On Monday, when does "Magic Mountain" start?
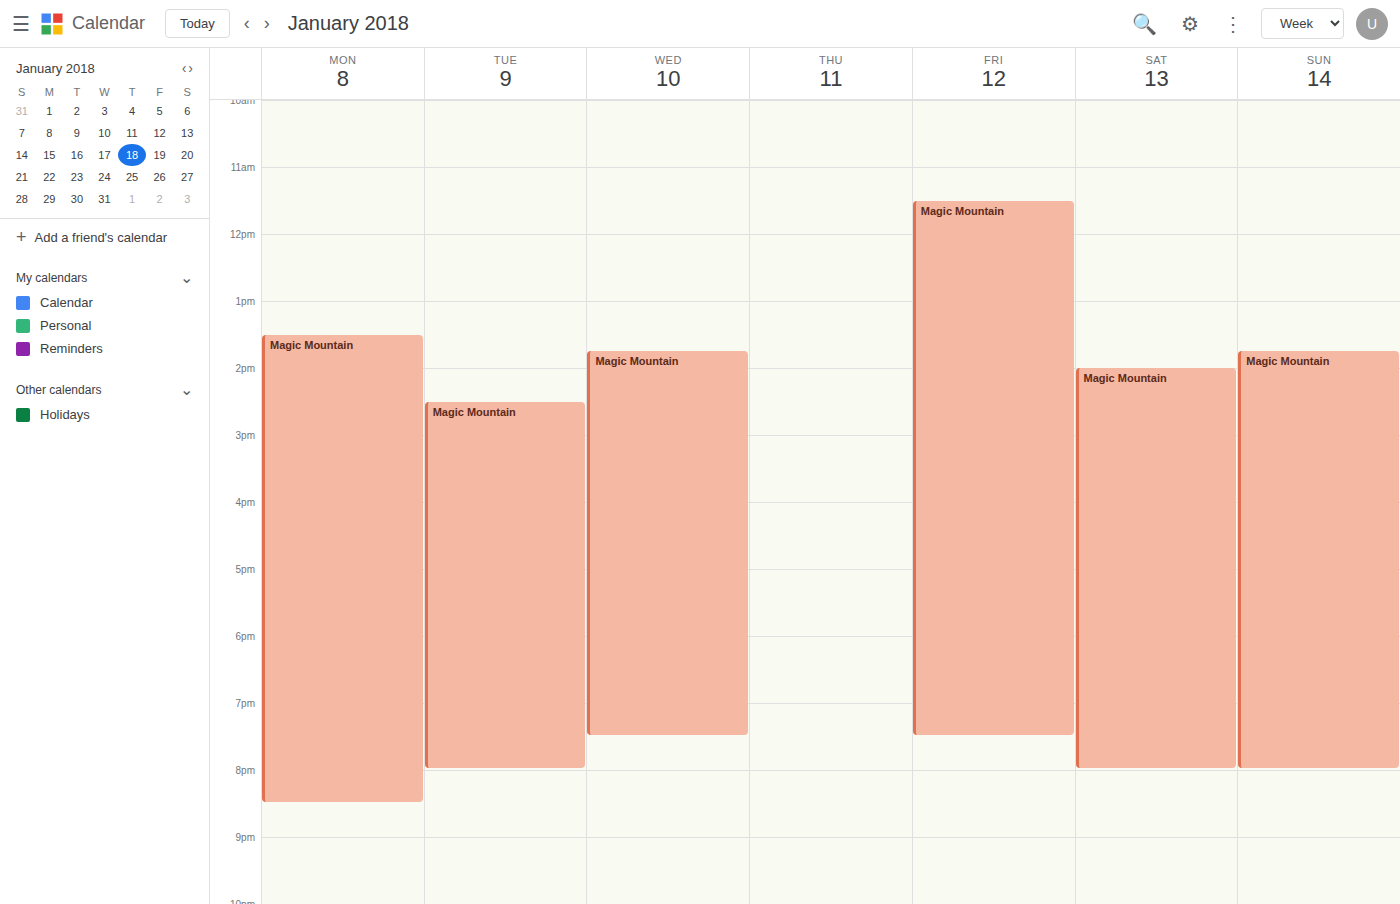
1:30 PM